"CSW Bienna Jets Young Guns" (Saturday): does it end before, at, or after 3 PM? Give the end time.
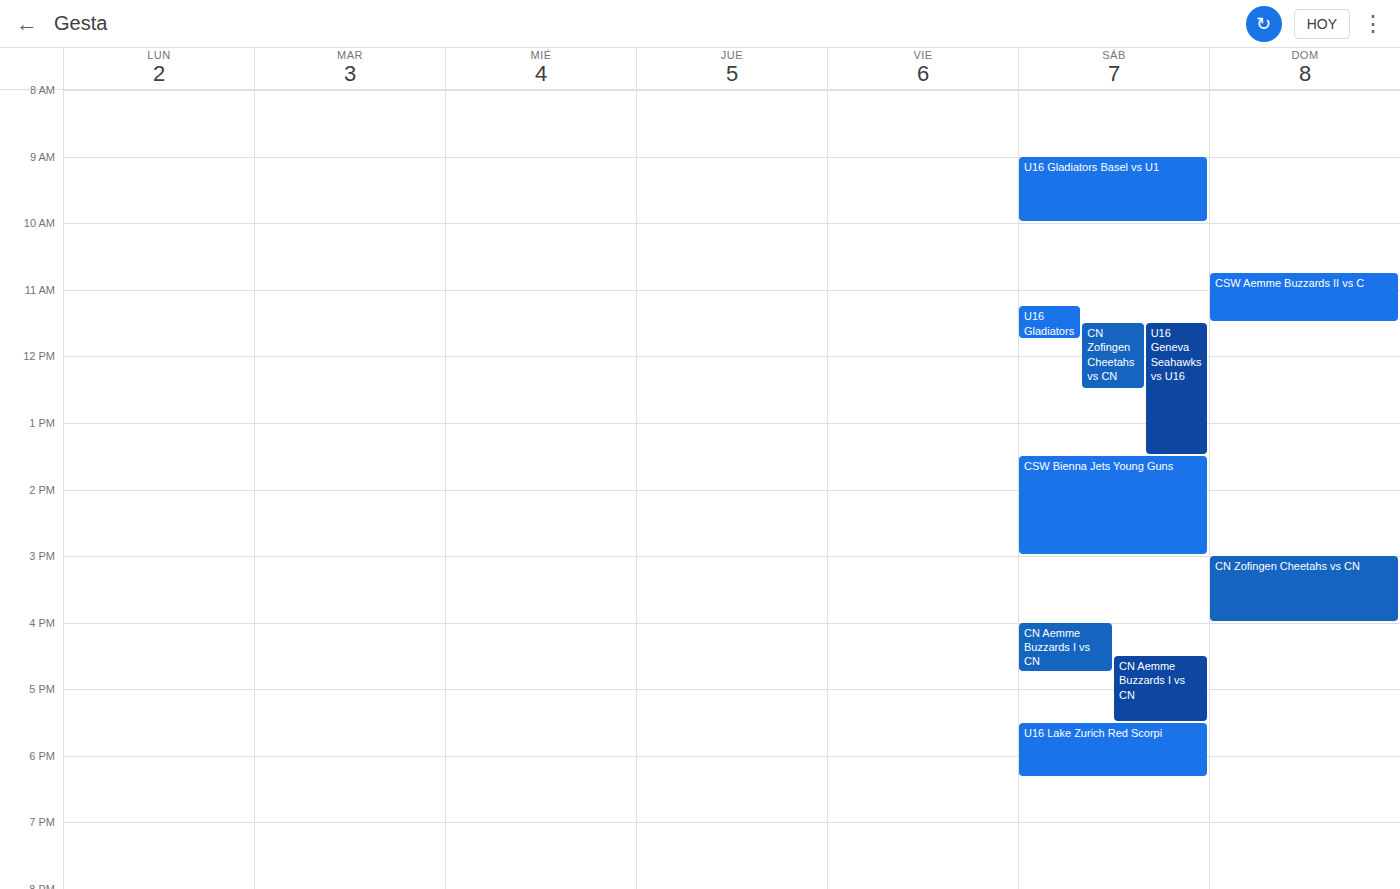
3:00 PM -- exactly at 3 PM, on the 3 PM line.